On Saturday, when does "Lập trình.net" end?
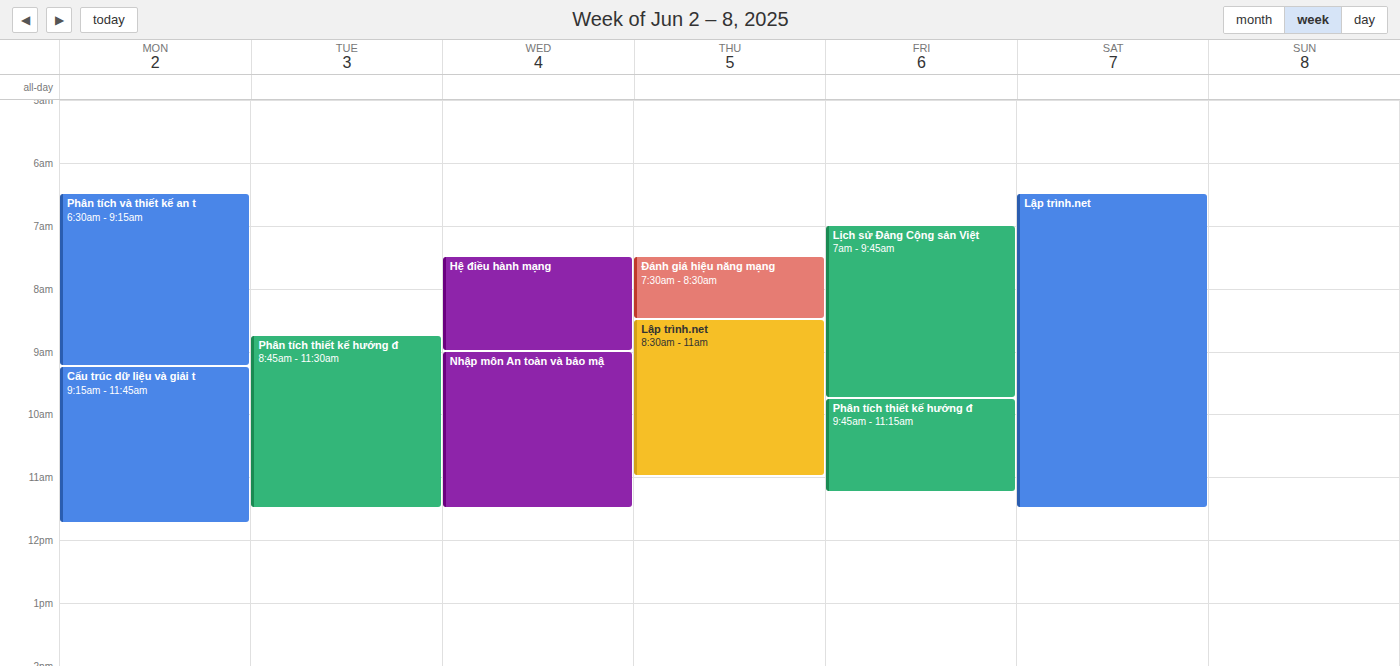
11:30